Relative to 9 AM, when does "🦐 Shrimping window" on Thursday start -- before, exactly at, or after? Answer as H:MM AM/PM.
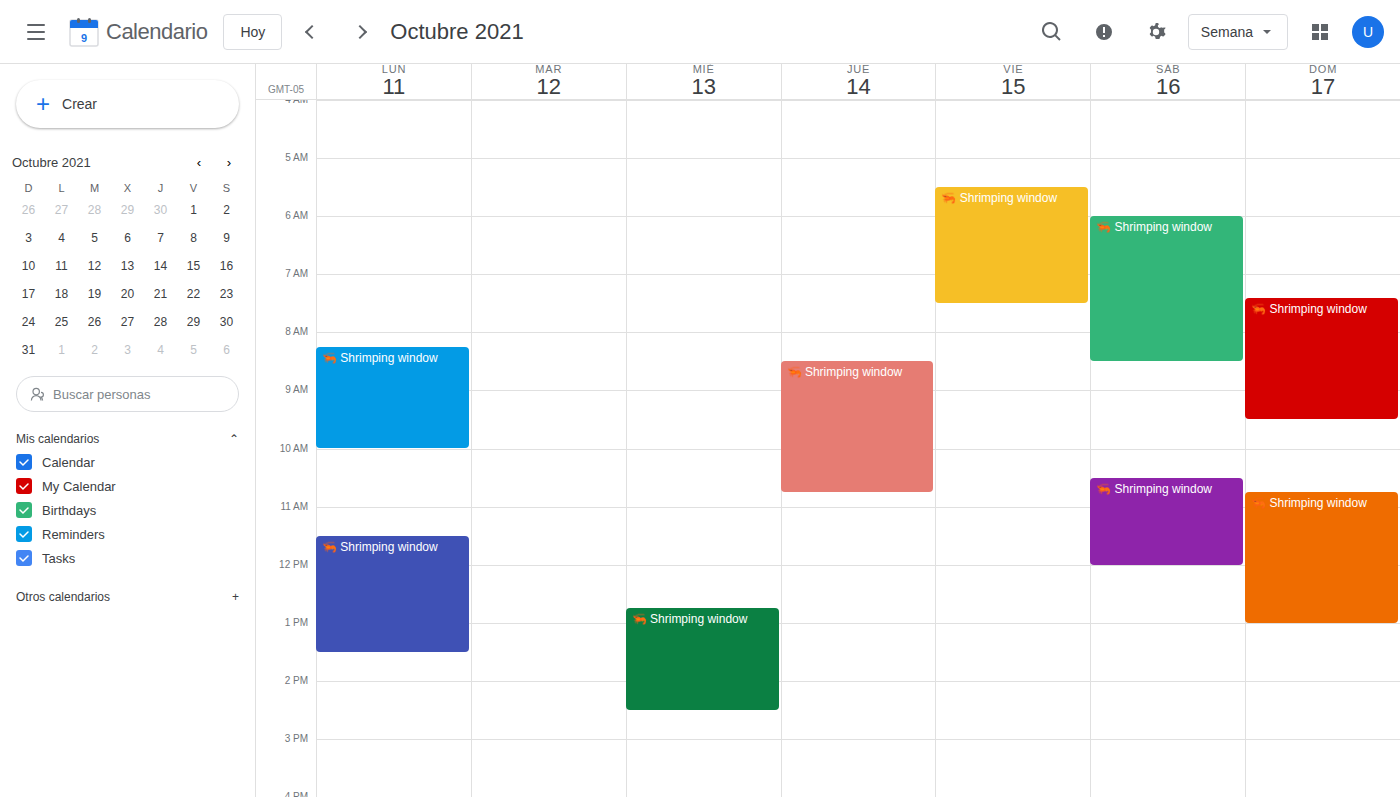
8:30 AM -- before 9 AM, 30 minutes above the 9 AM line.